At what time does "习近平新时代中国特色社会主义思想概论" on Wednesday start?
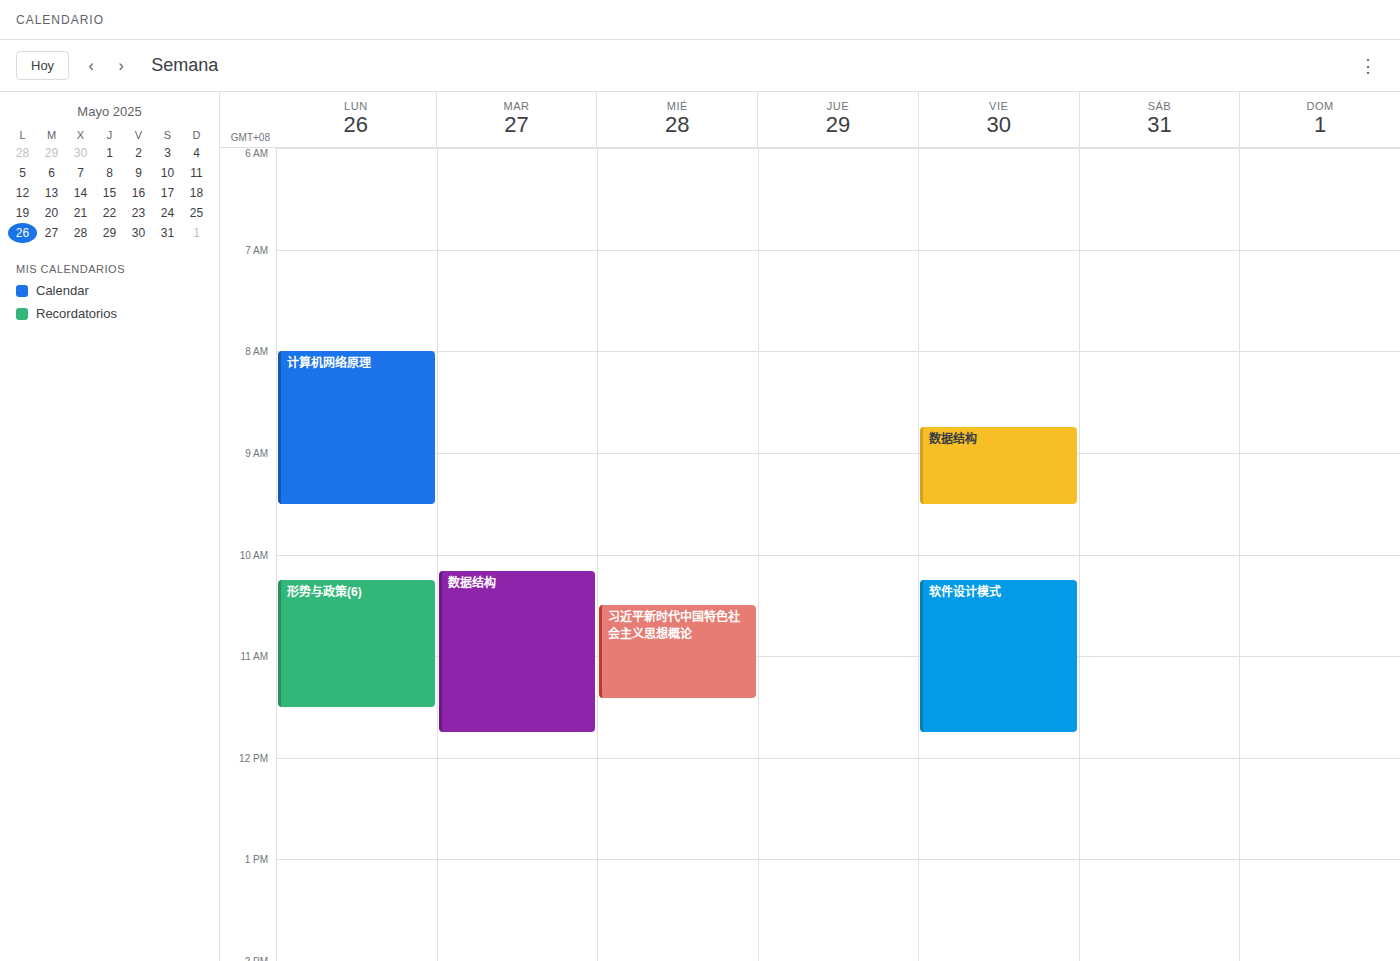
10:30 AM